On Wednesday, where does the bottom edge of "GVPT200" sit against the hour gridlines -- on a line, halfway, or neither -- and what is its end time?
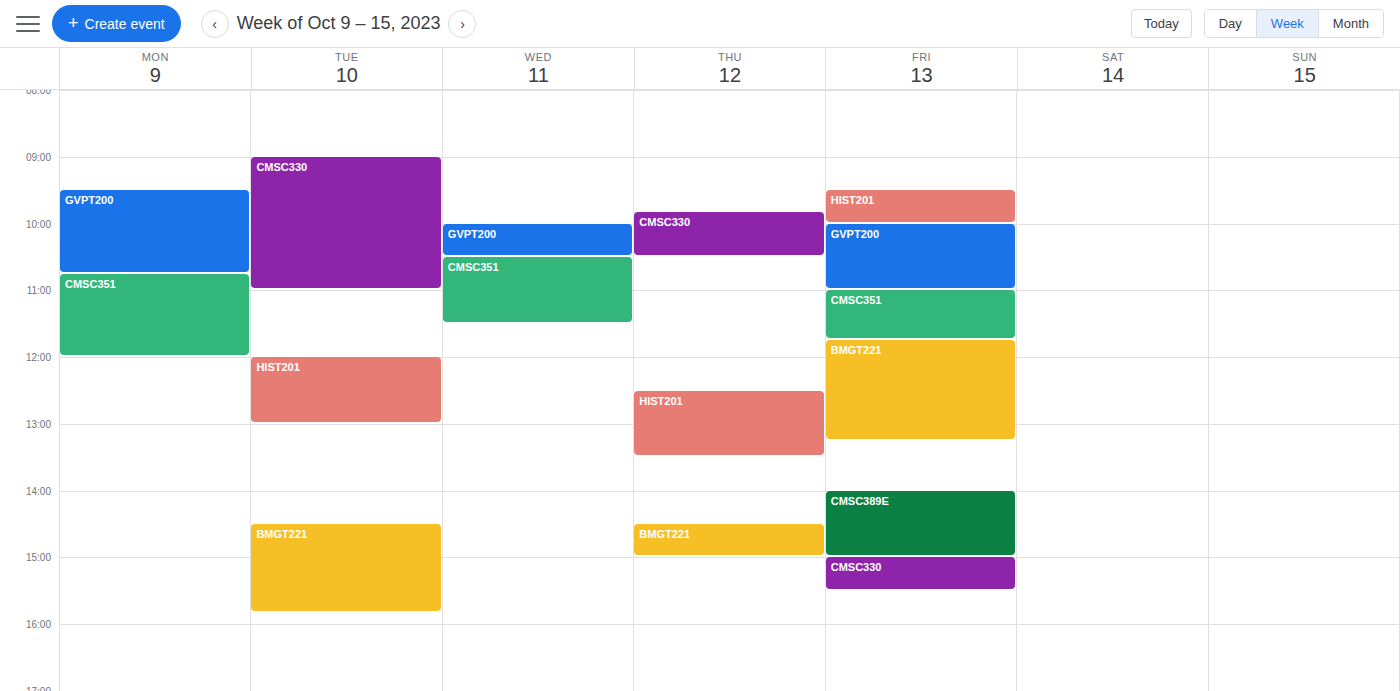
10:30 -- halfway between the 10:00 and 11:00 lines.